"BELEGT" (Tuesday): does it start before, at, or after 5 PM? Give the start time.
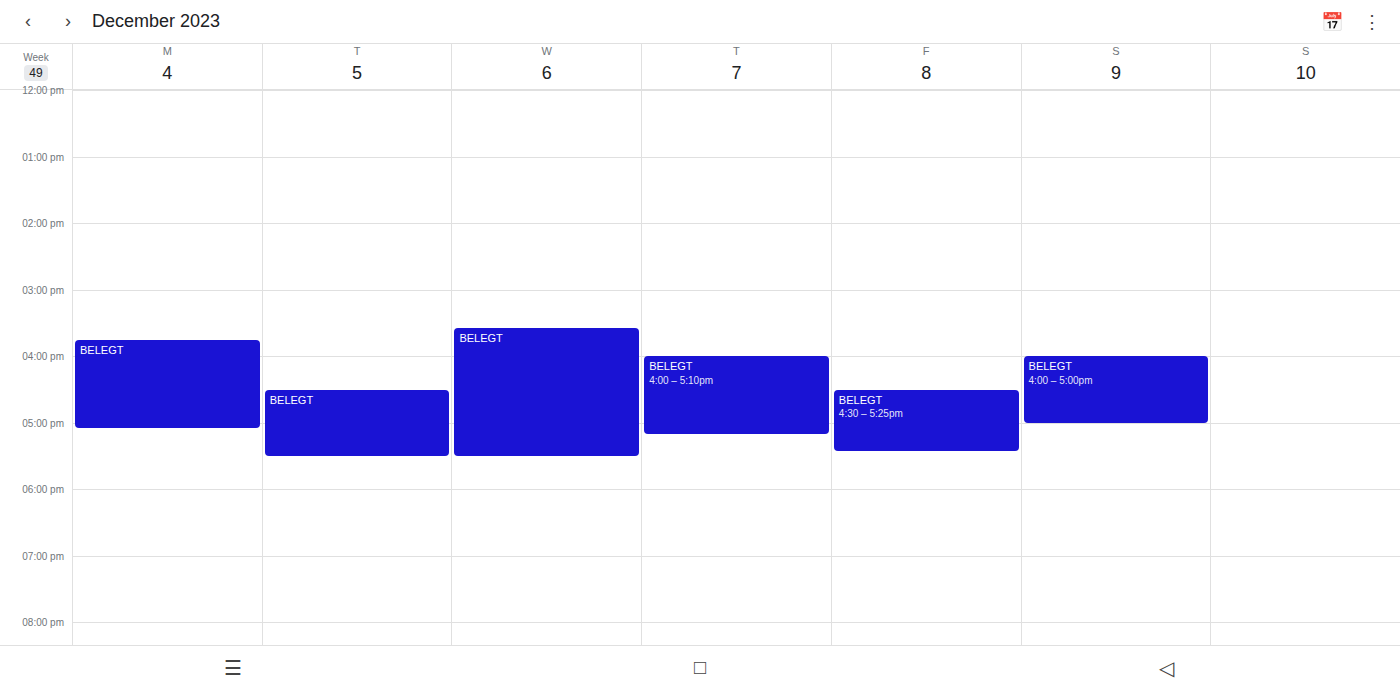
4:30 PM -- before 5 PM, 30 minutes above the 5 PM line.